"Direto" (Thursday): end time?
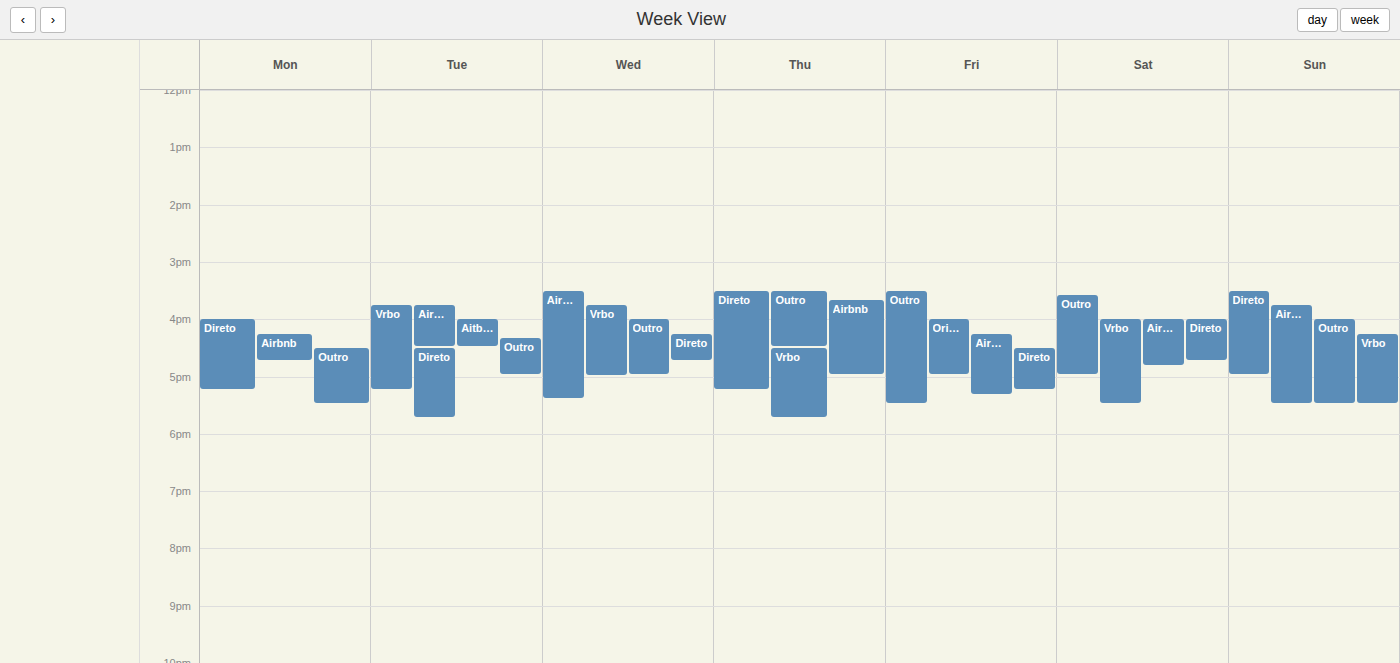
5:15 PM